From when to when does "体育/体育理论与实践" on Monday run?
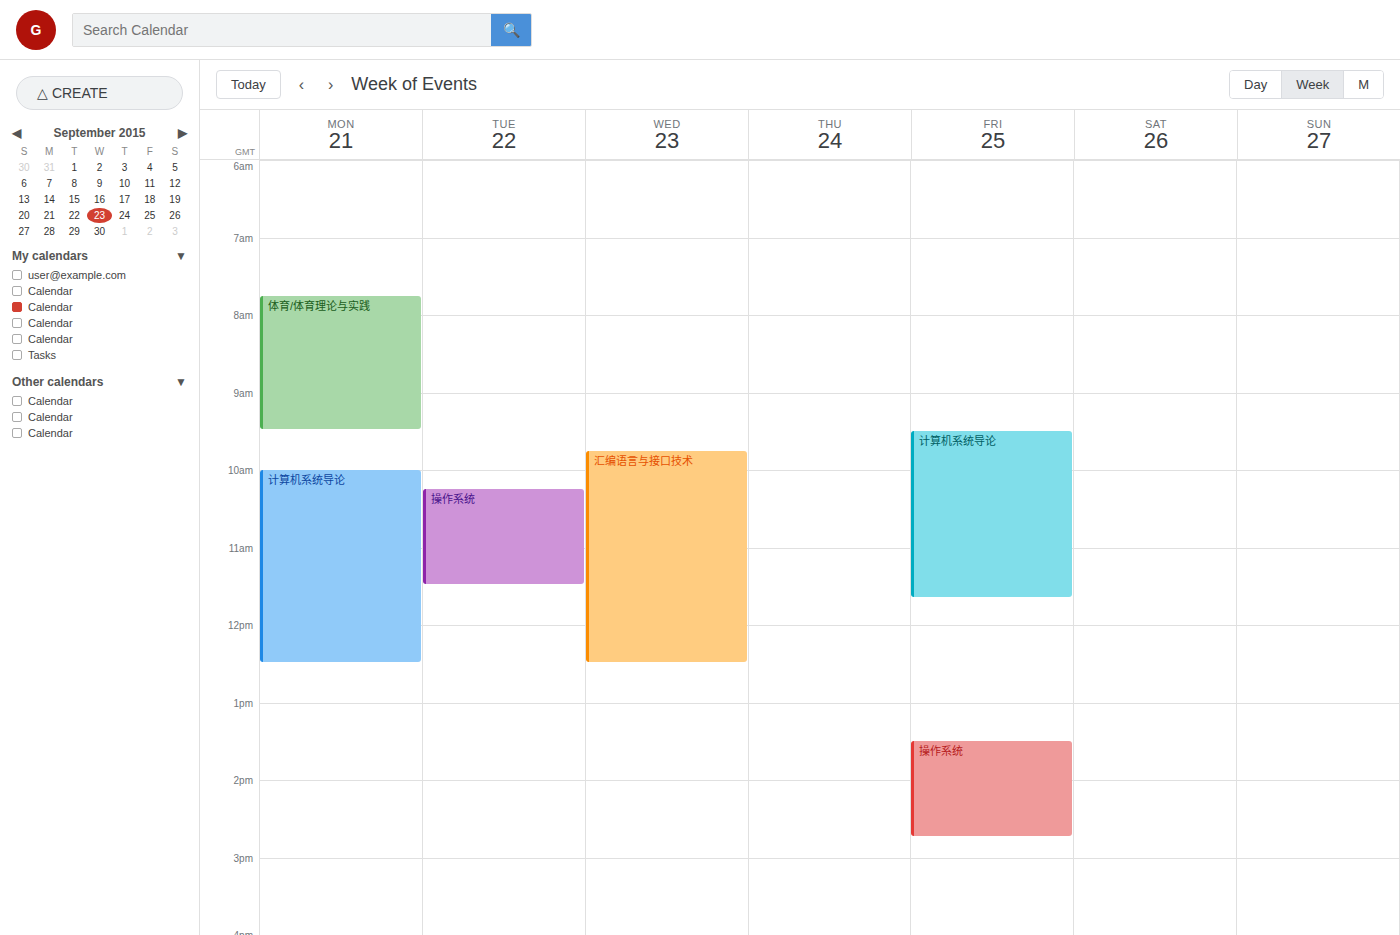
7:45 AM to 9:30 AM